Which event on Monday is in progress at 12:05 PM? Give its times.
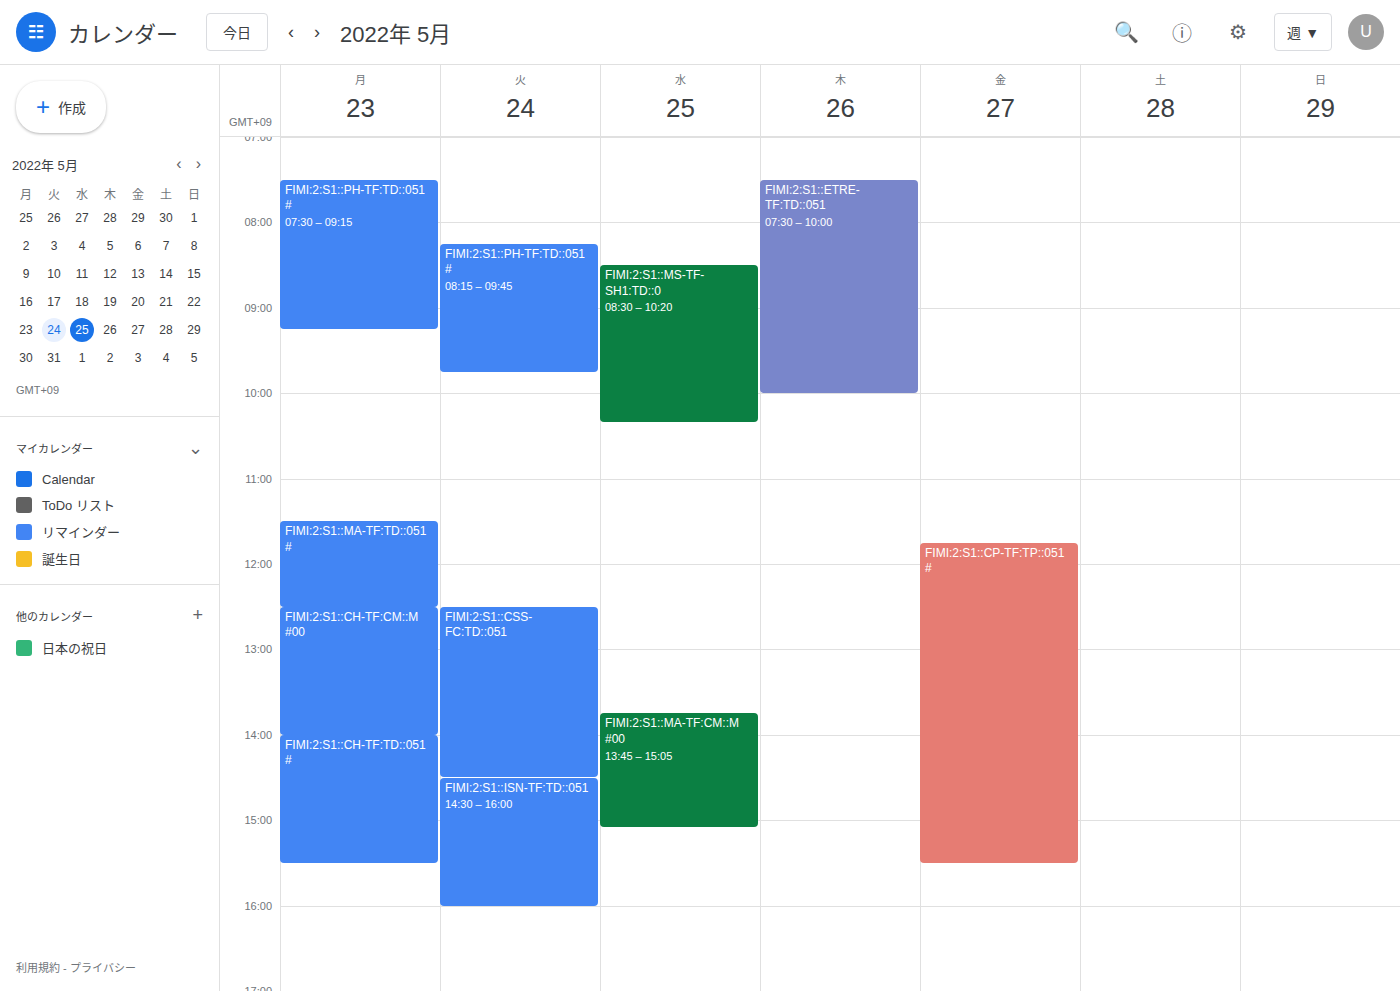
"FIMI:2:S1::MA-TF:TD::051 #", 11:30 AM to 12:30 PM